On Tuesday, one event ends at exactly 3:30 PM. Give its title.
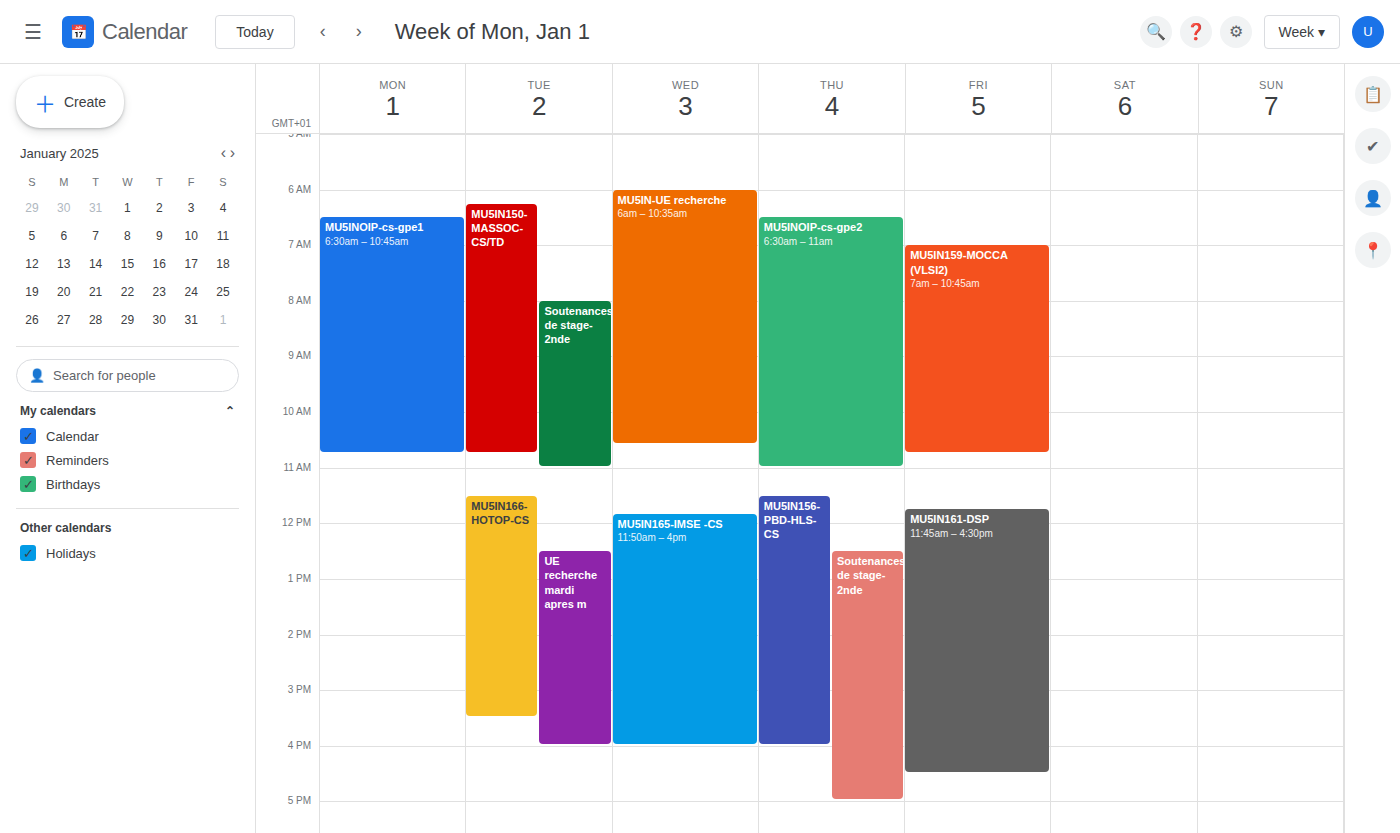
"MU5IN166-HOTOP-CS"